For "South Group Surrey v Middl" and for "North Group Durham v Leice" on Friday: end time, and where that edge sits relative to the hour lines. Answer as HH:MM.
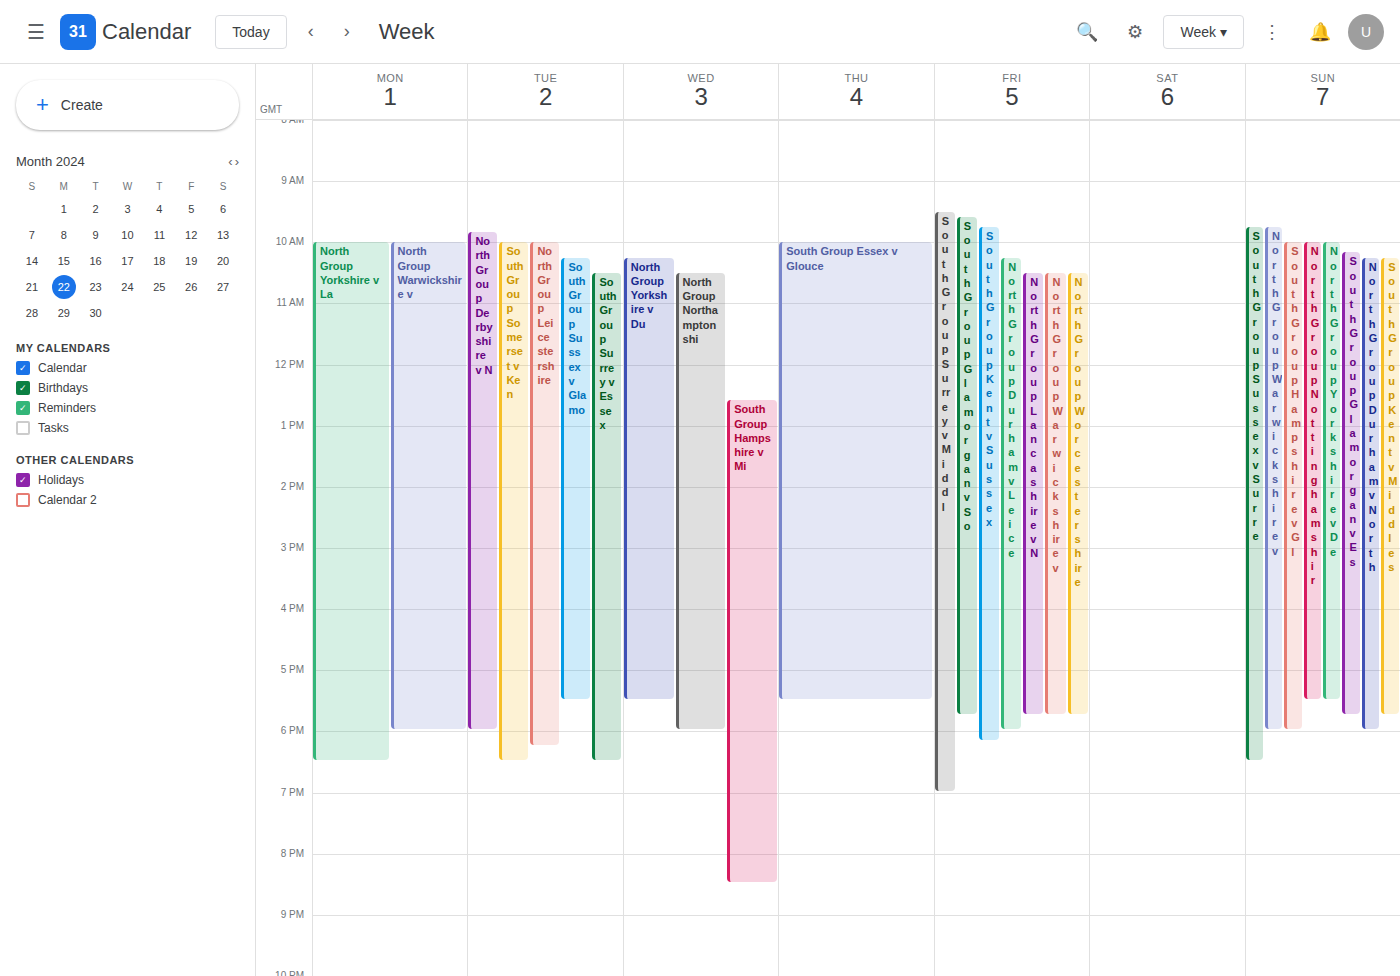
"South Group Surrey v Middl": 19:00, exactly on the 19:00 line. "North Group Durham v Leice": 18:00, exactly on the 18:00 line.